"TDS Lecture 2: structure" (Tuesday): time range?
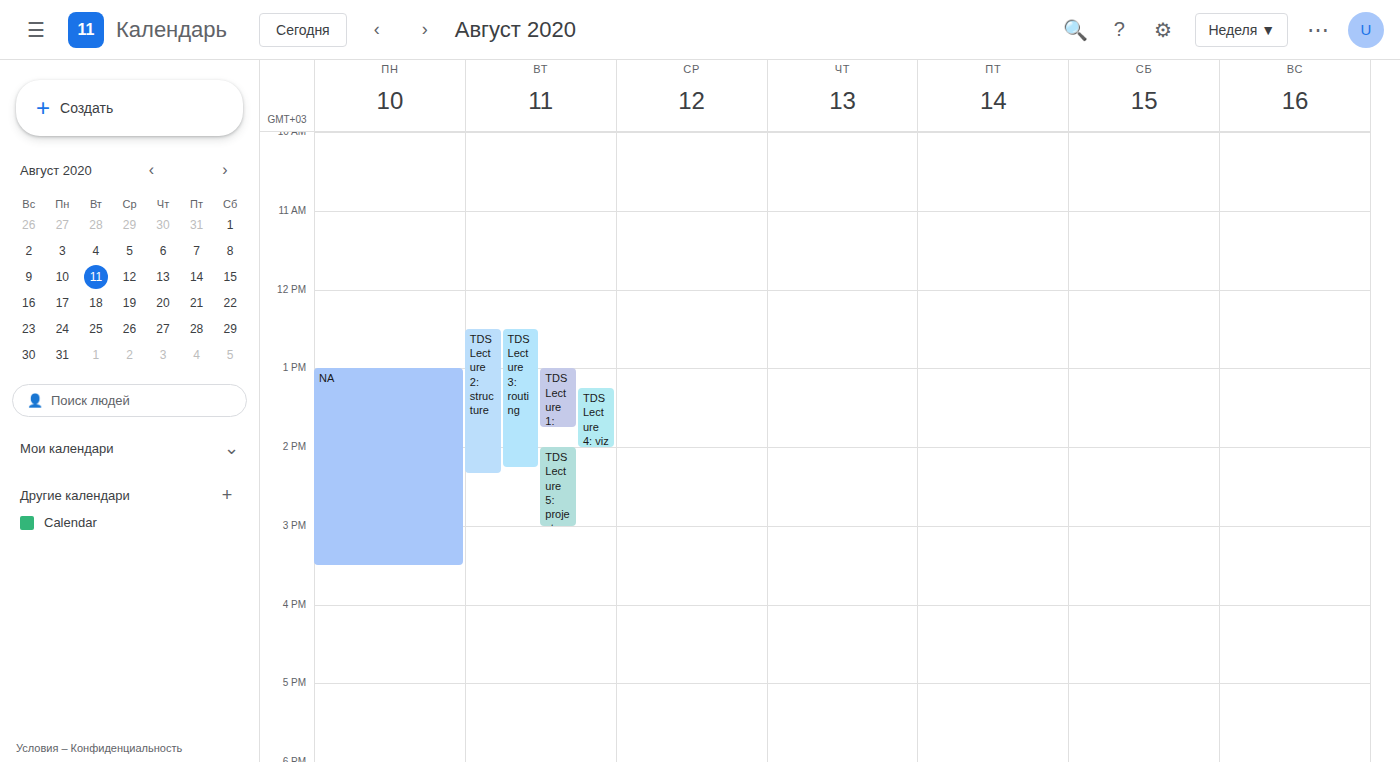
12:30 PM to 2:20 PM